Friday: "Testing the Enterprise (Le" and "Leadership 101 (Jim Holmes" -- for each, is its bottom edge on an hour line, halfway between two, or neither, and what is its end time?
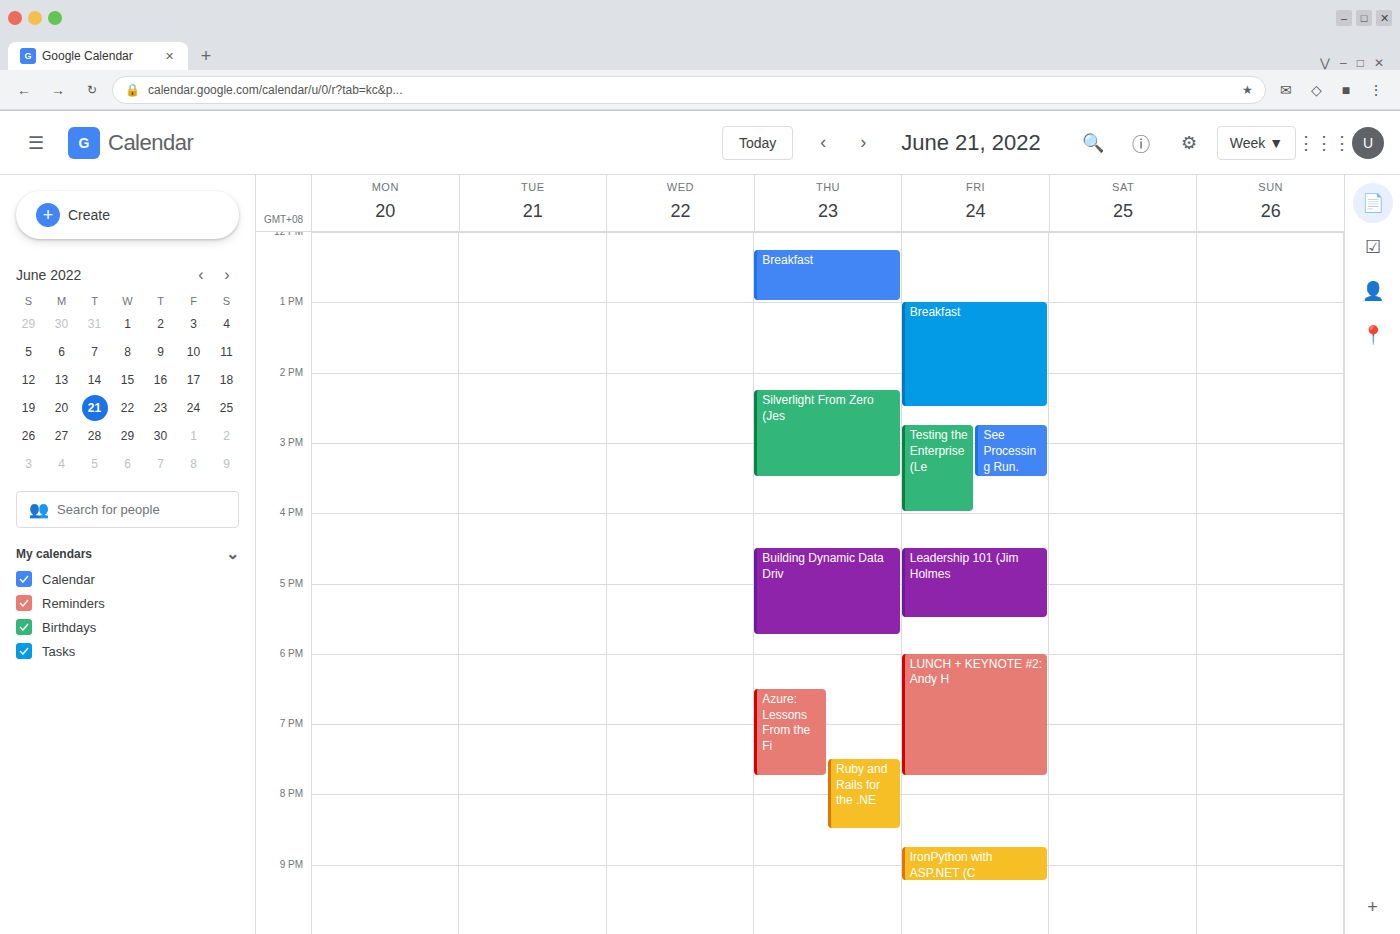
"Testing the Enterprise (Le": 4:00 PM, exactly on the 4 PM line. "Leadership 101 (Jim Holmes": 5:30 PM, halfway between the 5 PM and 6 PM lines.